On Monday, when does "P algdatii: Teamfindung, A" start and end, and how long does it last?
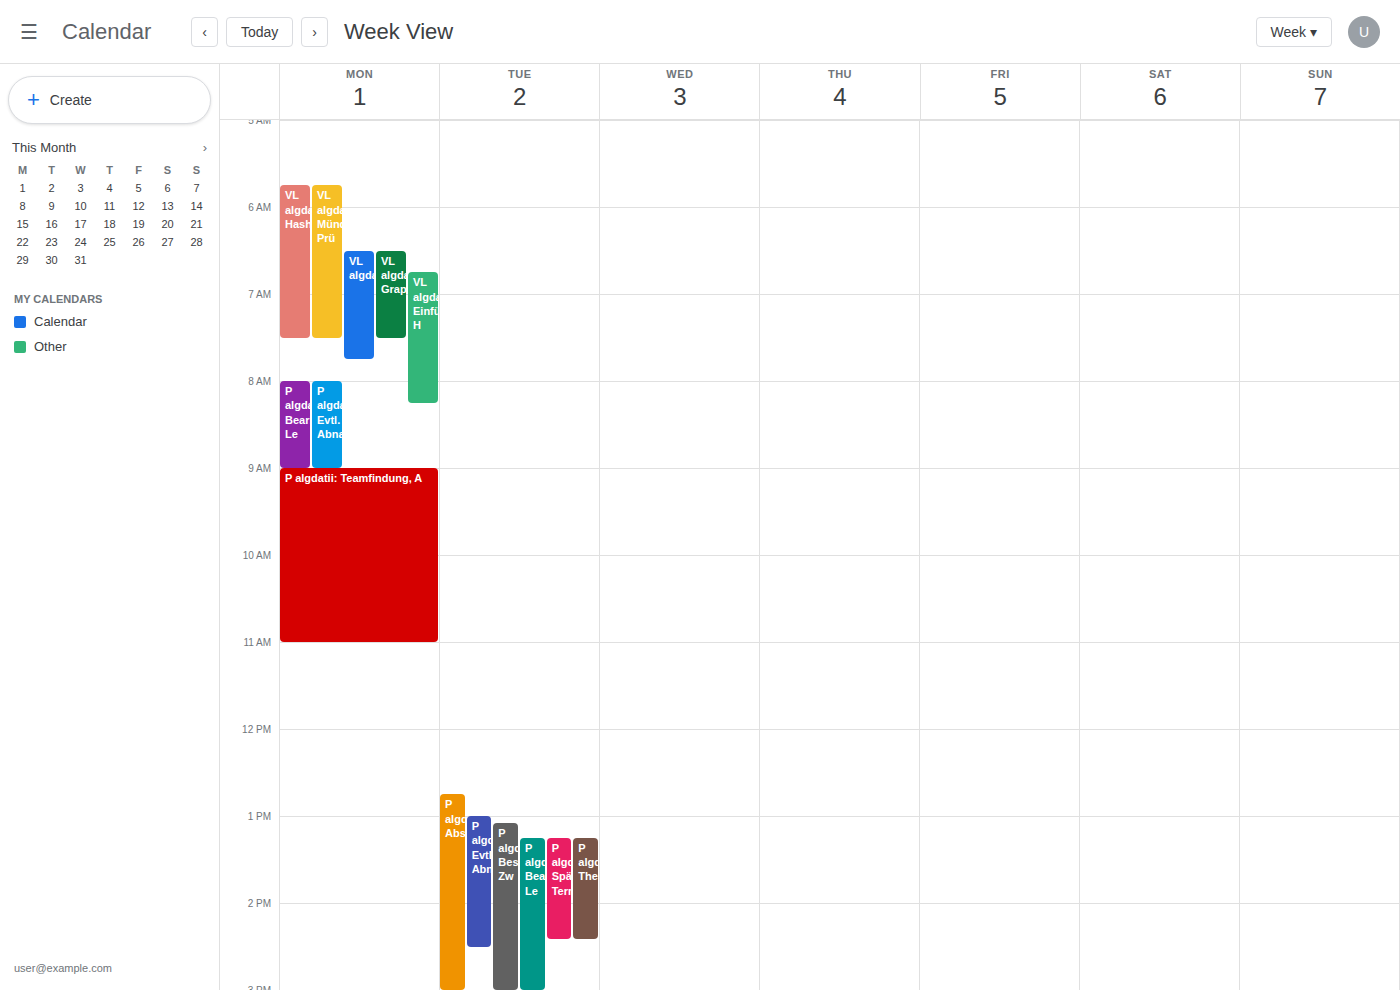
9:00 AM to 11:00 AM, 2 hours